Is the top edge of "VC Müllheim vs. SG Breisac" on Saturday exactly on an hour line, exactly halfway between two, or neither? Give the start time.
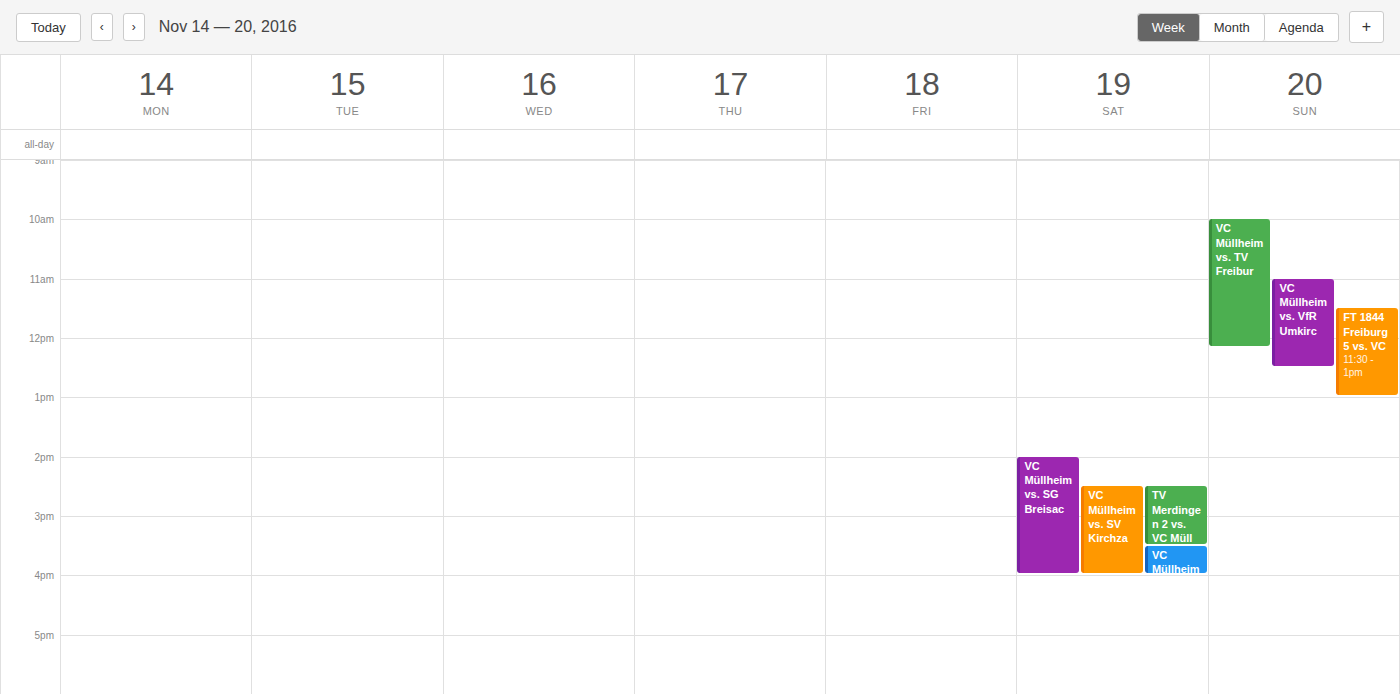
14:00 -- exactly on the 14:00 line.